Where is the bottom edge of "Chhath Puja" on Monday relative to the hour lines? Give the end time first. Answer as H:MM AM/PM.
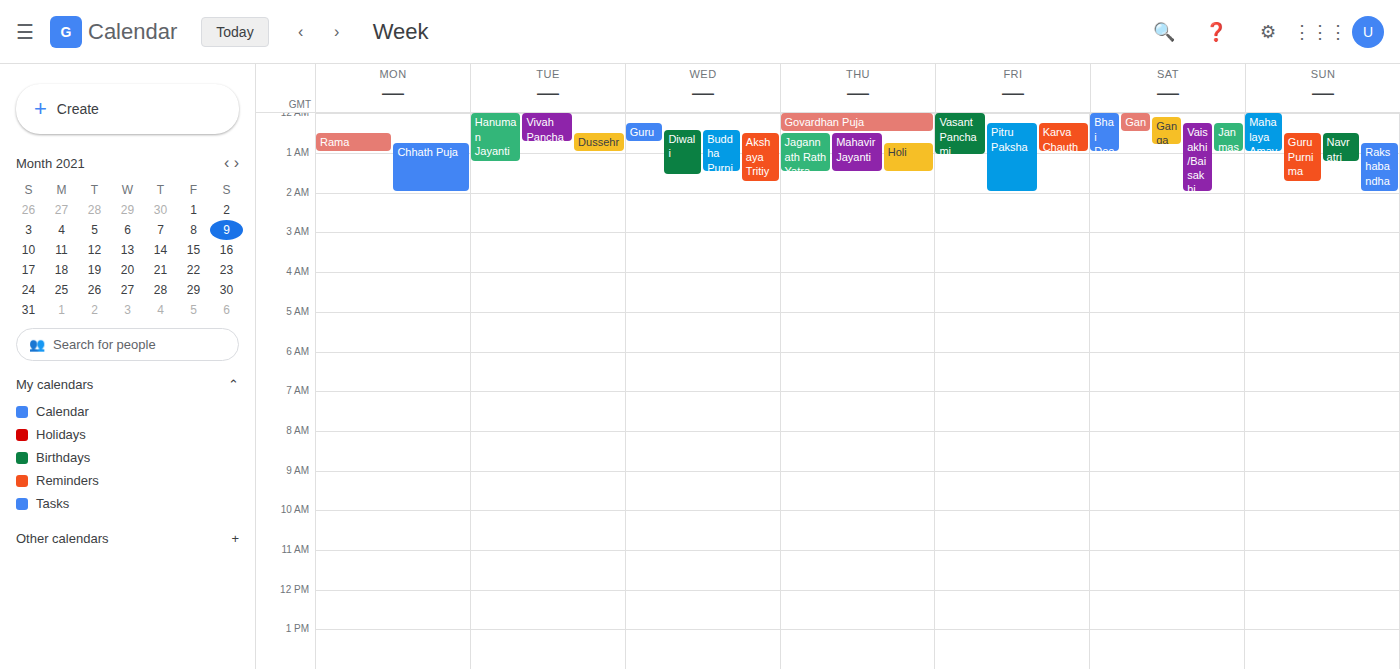
2:00 AM -- exactly on the 2 AM line.